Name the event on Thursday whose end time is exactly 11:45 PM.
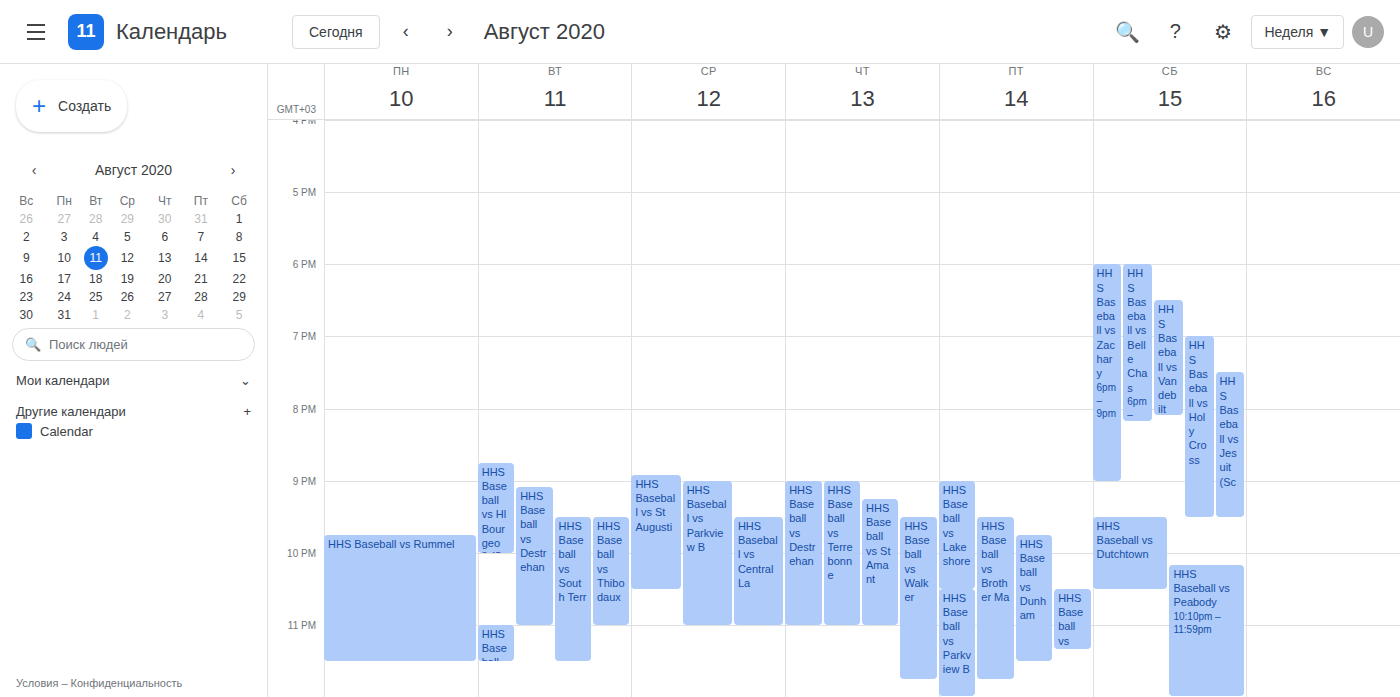
"HHS Baseball vs Walker"